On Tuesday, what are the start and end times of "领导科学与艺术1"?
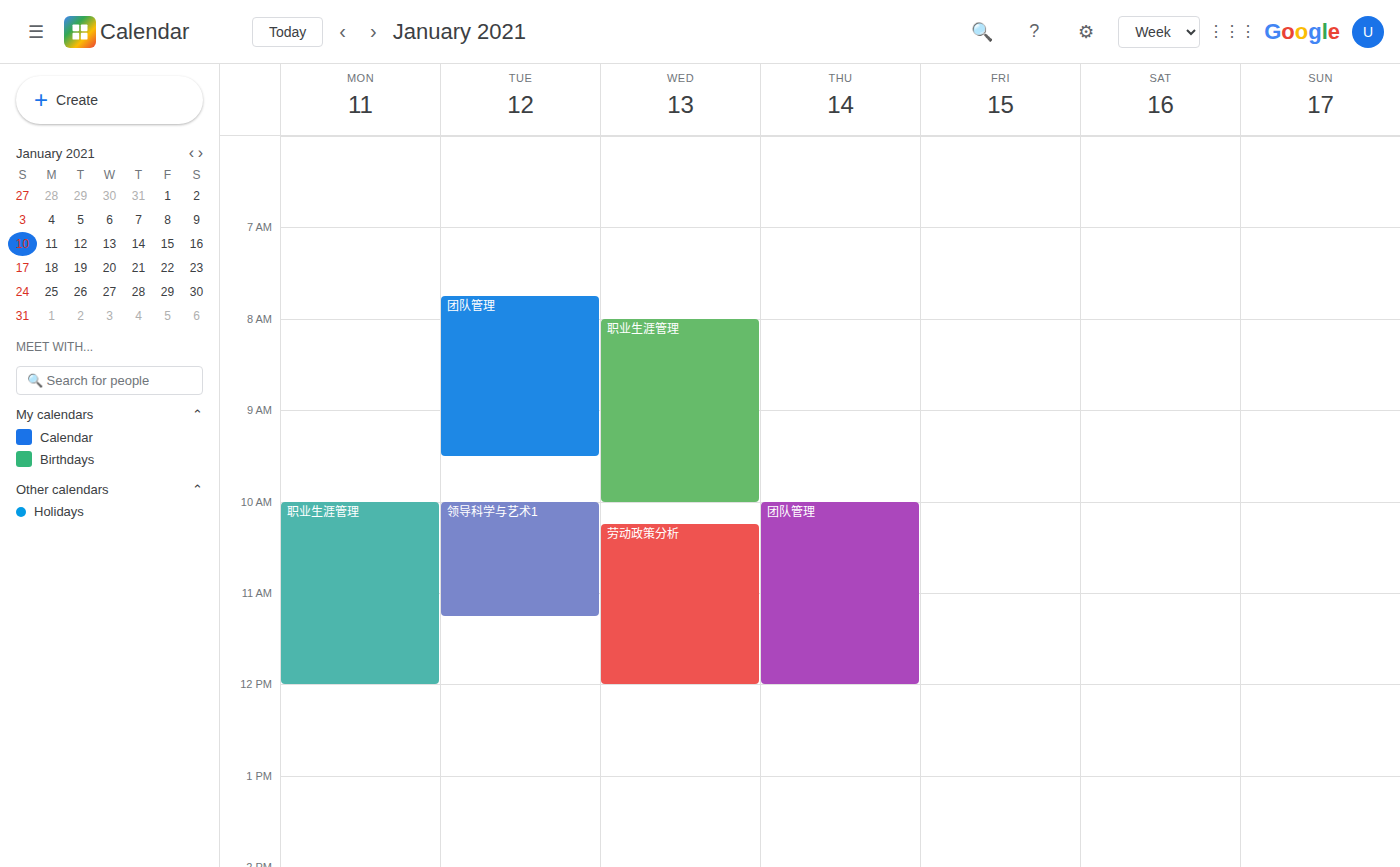
10:00 to 11:15